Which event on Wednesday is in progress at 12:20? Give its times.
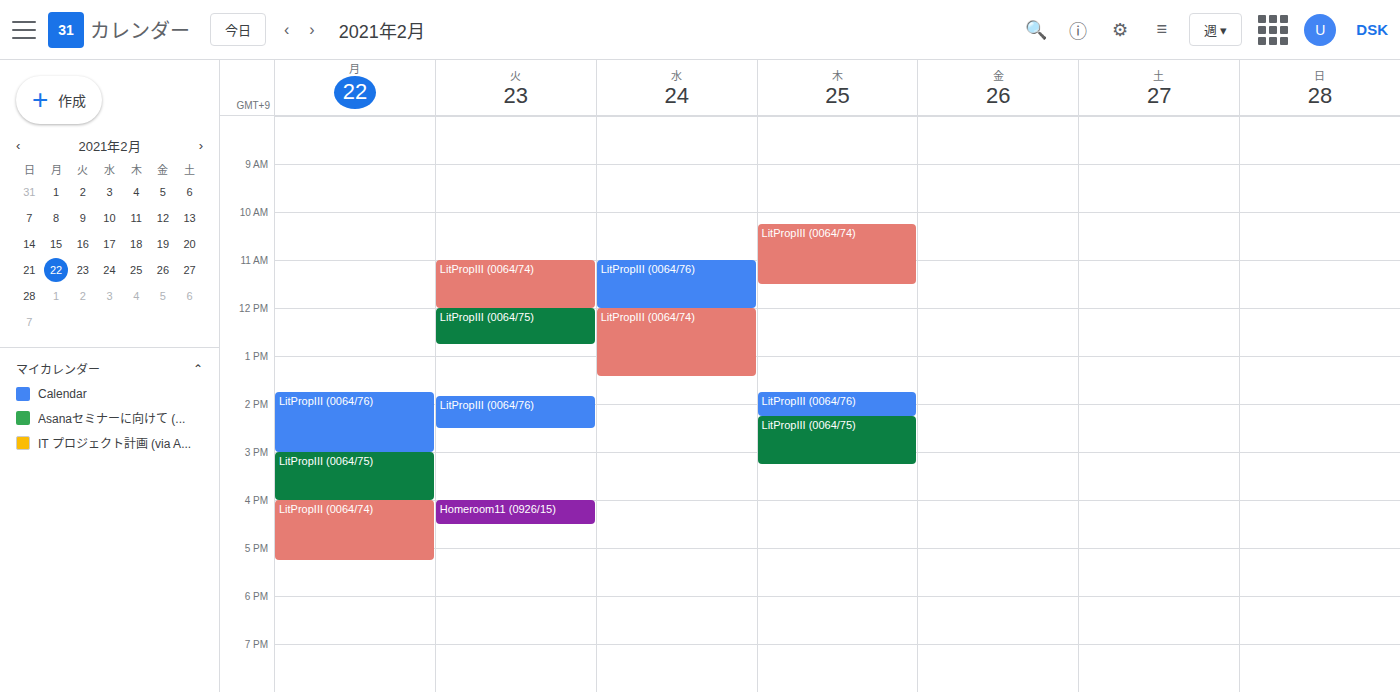
"LitPropIII (0064/74)", 12:00 to 13:25